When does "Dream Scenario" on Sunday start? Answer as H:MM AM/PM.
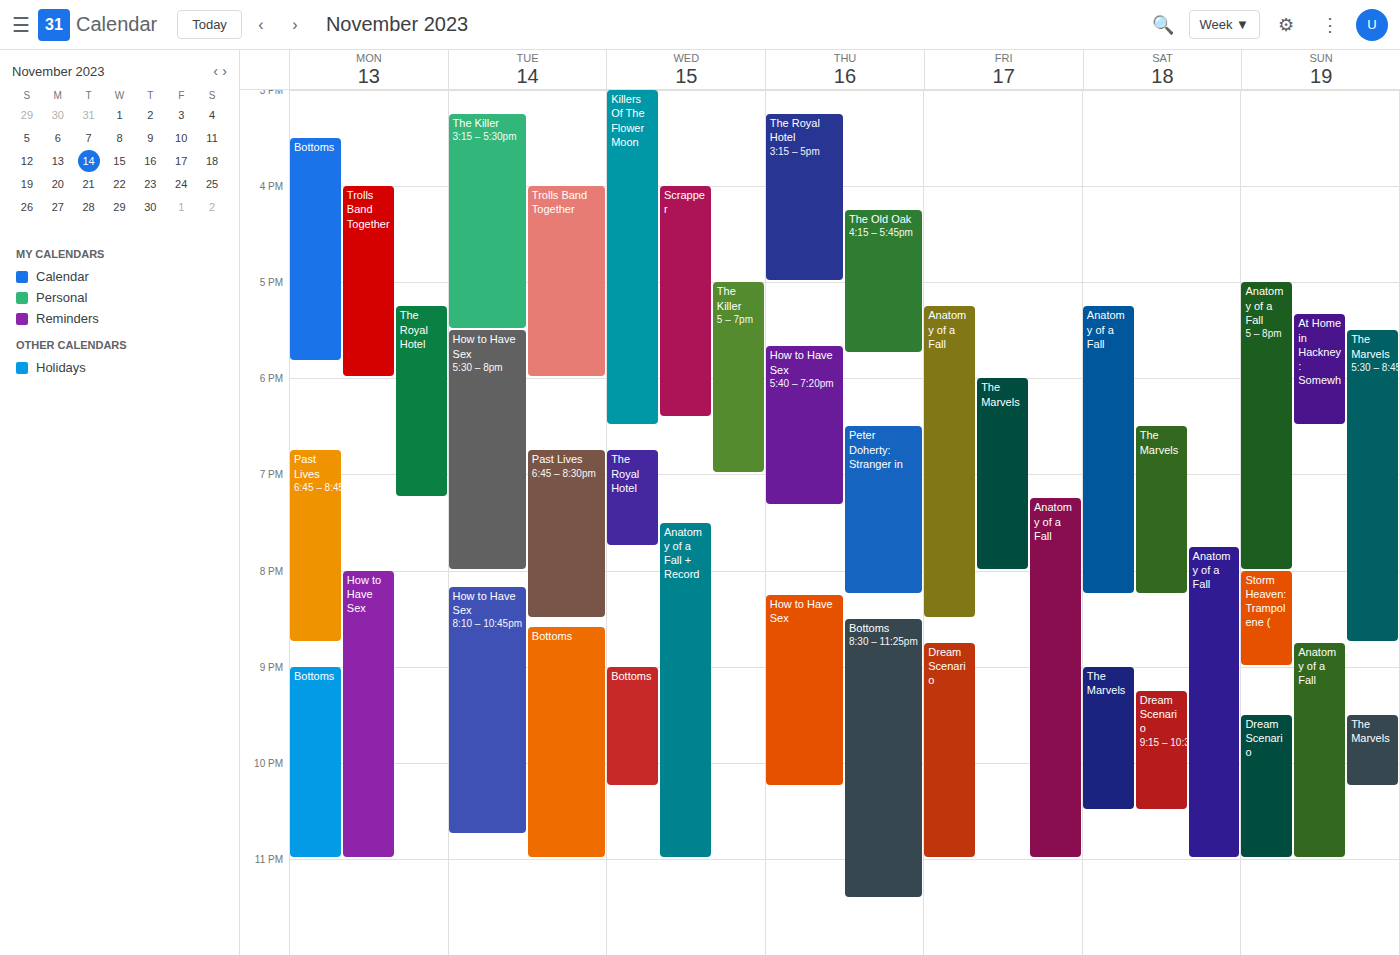
9:30 PM